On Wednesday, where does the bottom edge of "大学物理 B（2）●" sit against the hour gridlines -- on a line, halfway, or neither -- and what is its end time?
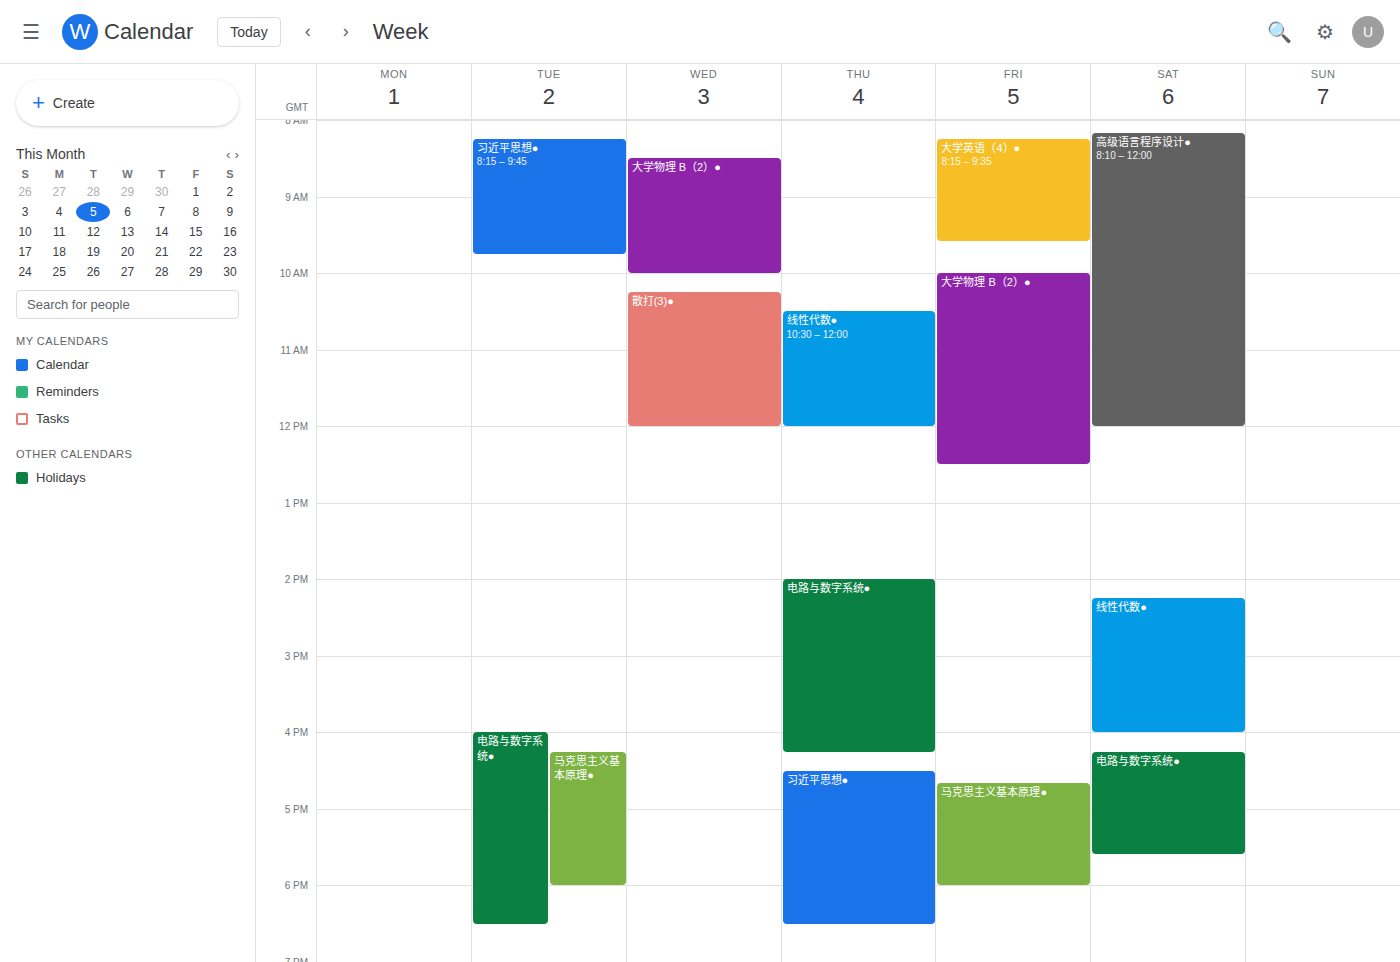
10:00 AM -- exactly on the 10 AM line.